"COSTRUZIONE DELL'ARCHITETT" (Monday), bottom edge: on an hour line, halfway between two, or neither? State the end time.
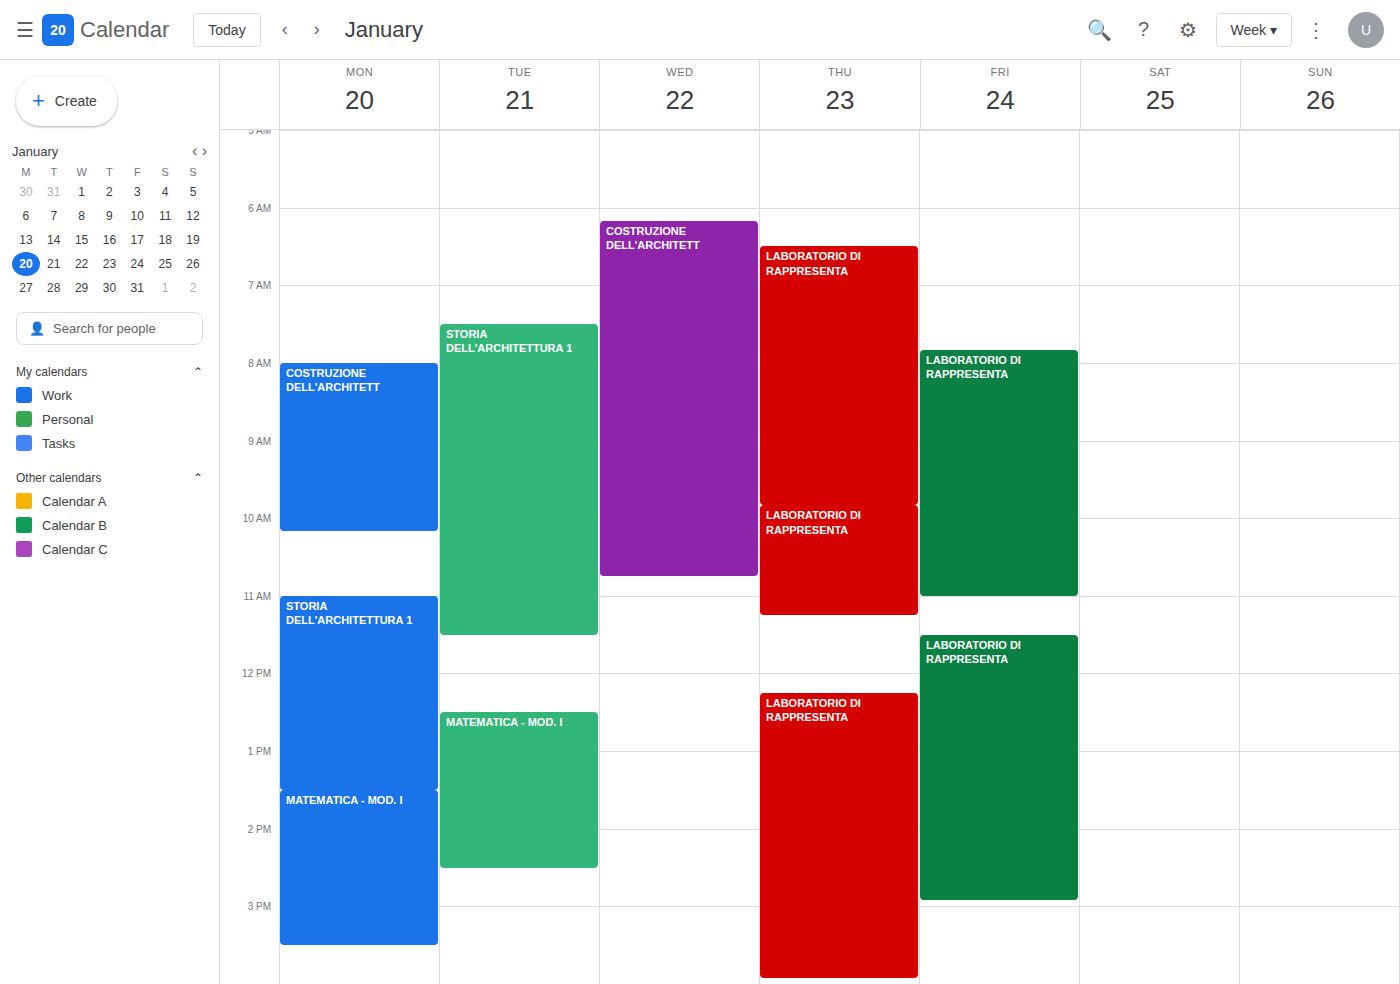
10:10 AM -- neither: 10 minutes below the 10 AM line and 50 minutes above the 11 AM line.